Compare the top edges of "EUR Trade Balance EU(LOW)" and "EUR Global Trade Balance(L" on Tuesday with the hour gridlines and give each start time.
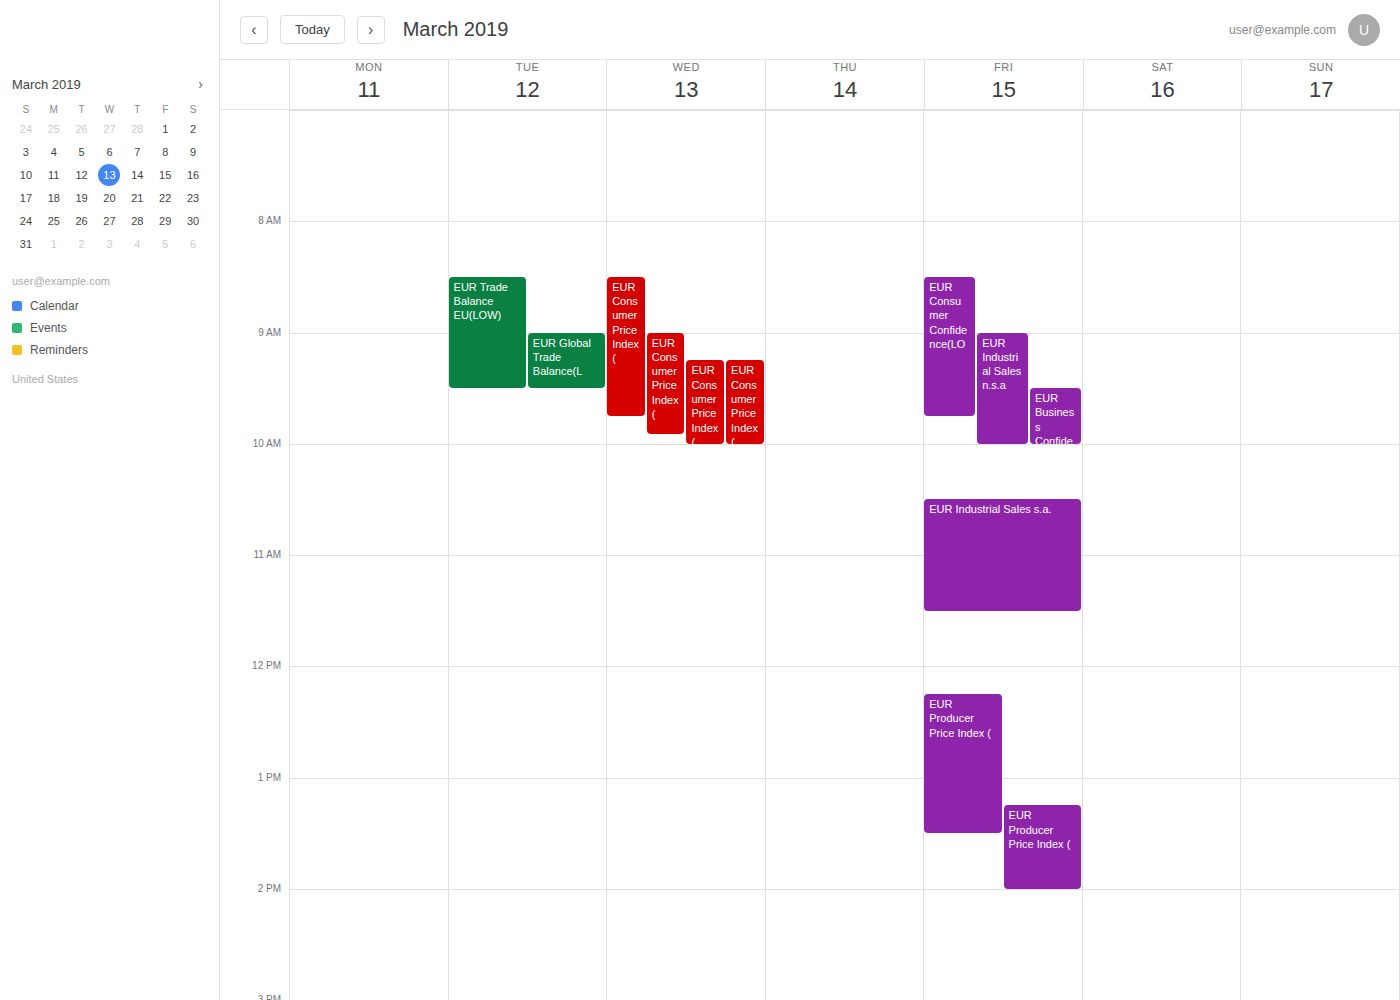
"EUR Trade Balance EU(LOW)": 8:30 AM, halfway between the 8 AM and 9 AM lines. "EUR Global Trade Balance(L": 9:00 AM, exactly on the 9 AM line.